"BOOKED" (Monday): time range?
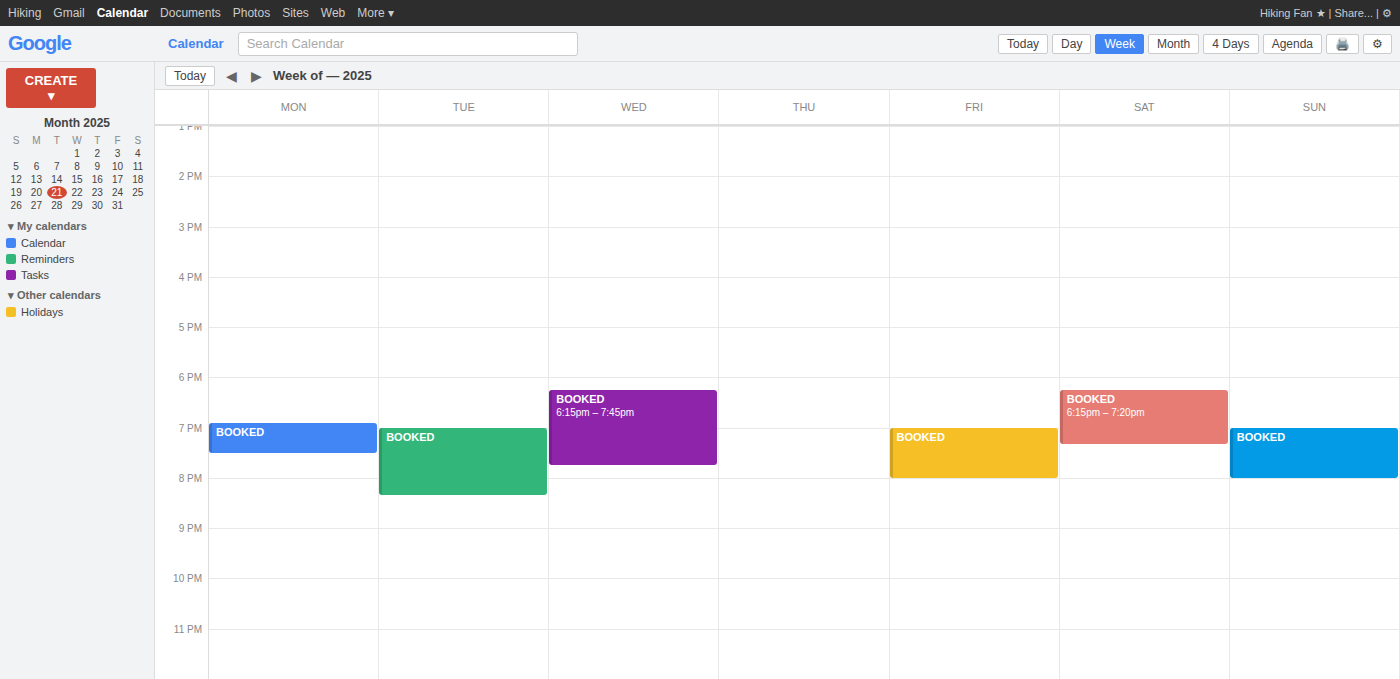
6:55 PM to 7:30 PM